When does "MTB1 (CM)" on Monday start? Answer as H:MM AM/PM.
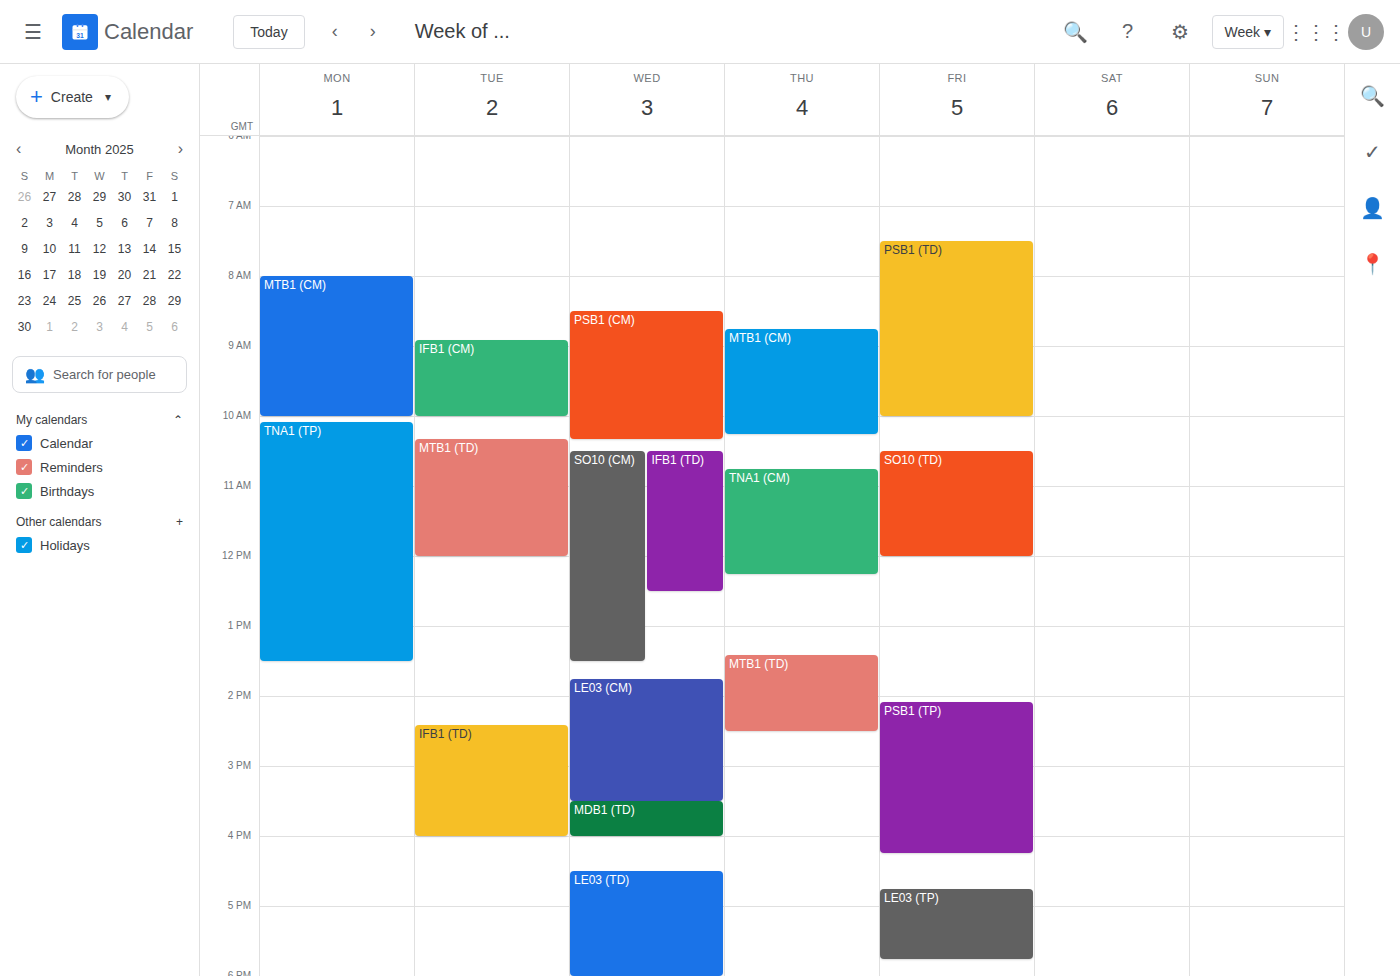
8:00 AM